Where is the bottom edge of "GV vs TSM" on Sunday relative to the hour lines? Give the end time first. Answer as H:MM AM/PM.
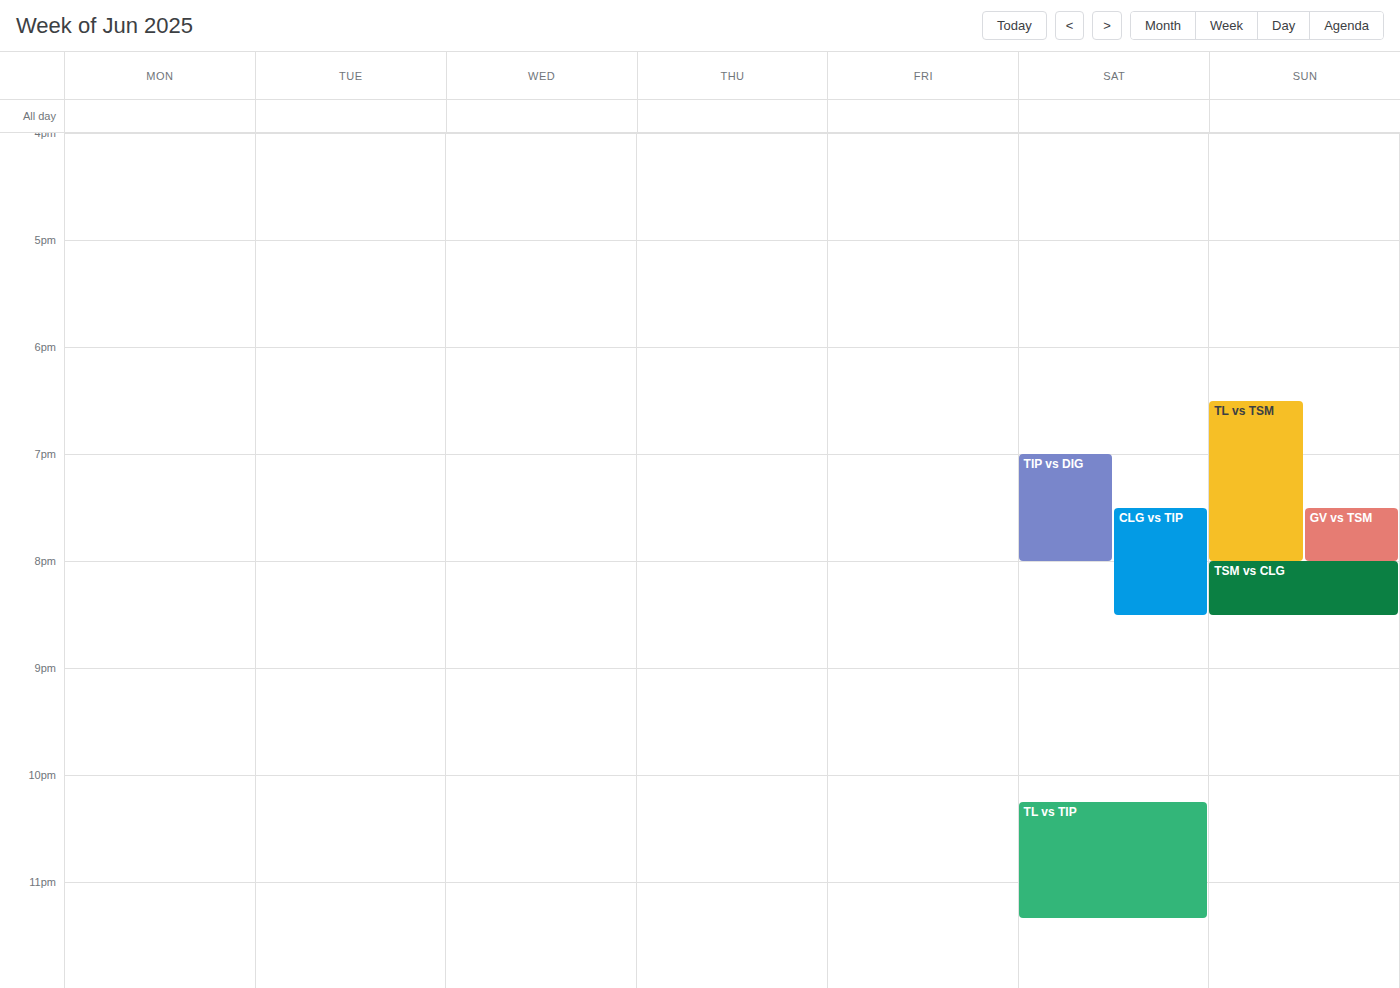
8:00 PM -- exactly on the 8 PM line.